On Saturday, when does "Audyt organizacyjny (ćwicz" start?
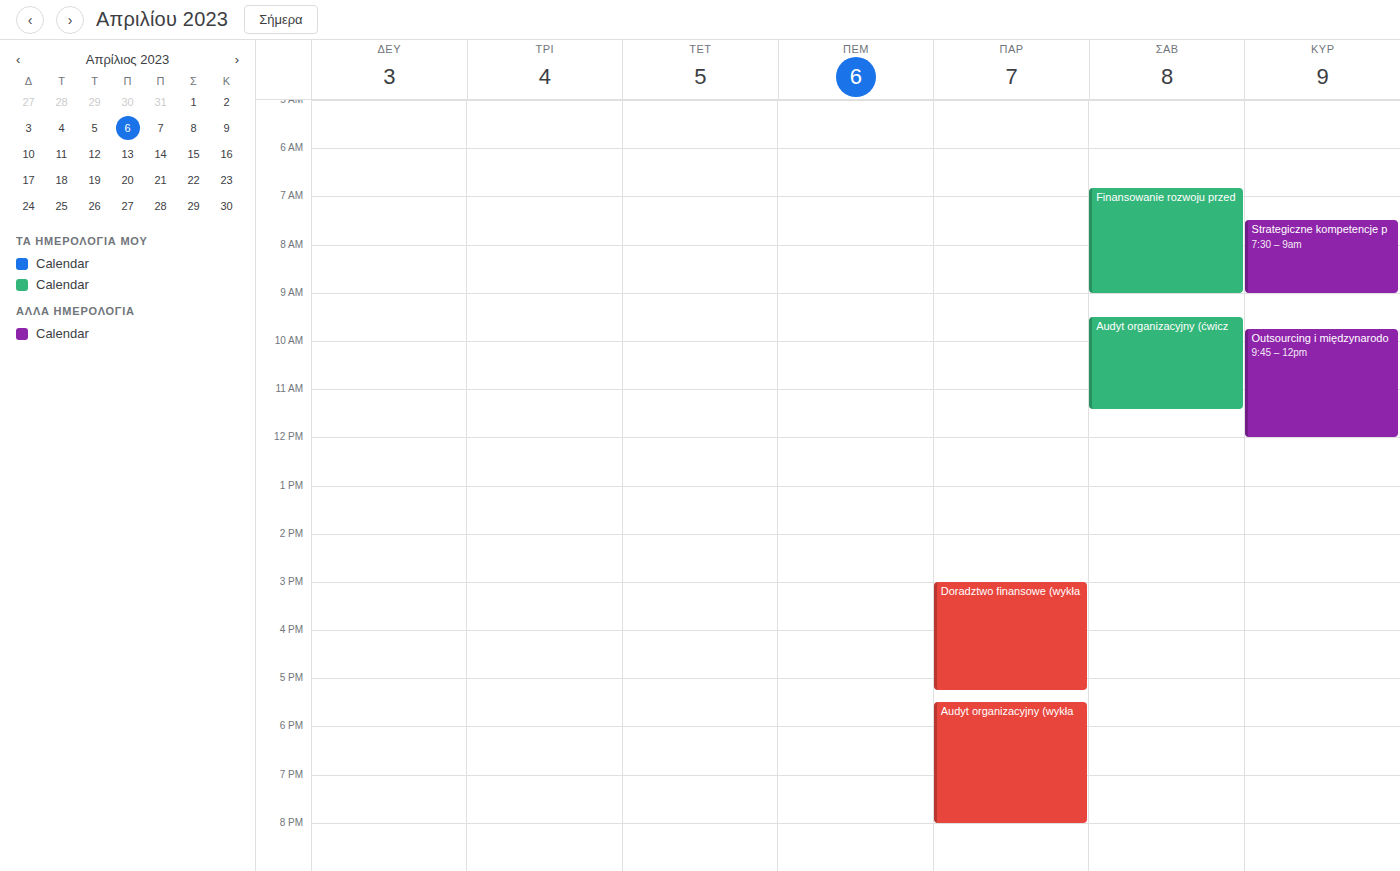
9:30 AM